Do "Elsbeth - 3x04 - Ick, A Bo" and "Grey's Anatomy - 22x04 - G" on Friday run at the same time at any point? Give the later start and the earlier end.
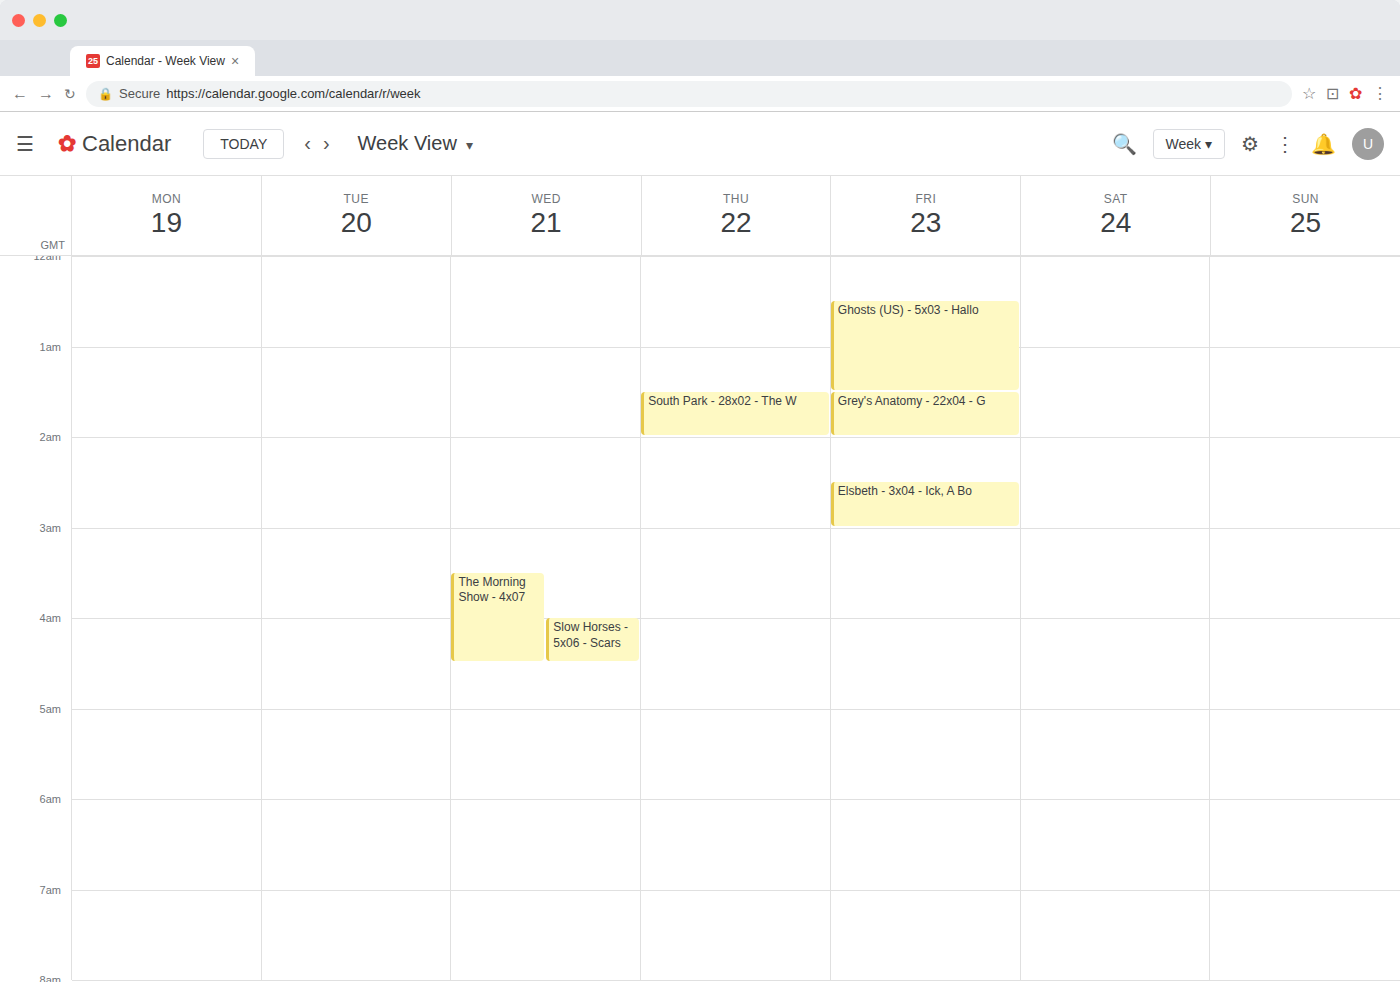
"Grey's Anatomy - 22x04 - G" ends at 2:00 AM and "Elsbeth - 3x04 - Ick, A Bo" starts at 2:30 AM -- no overlap.